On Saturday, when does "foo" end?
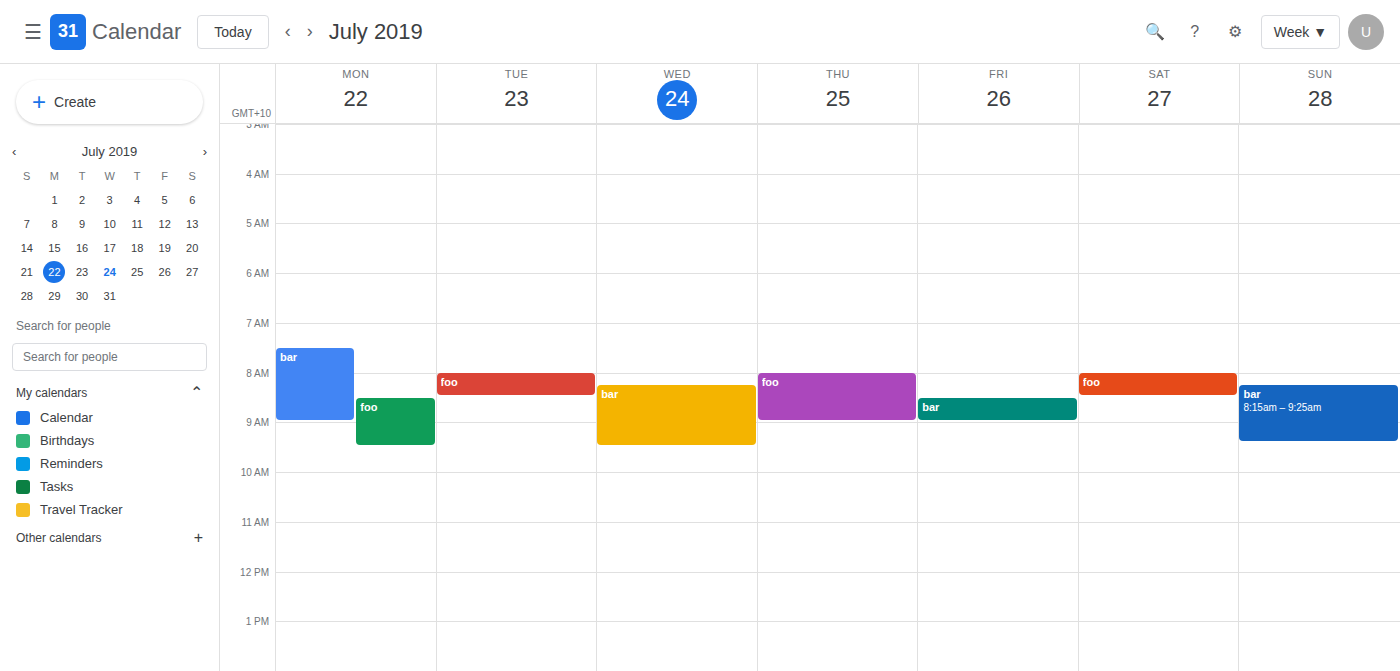
08:30